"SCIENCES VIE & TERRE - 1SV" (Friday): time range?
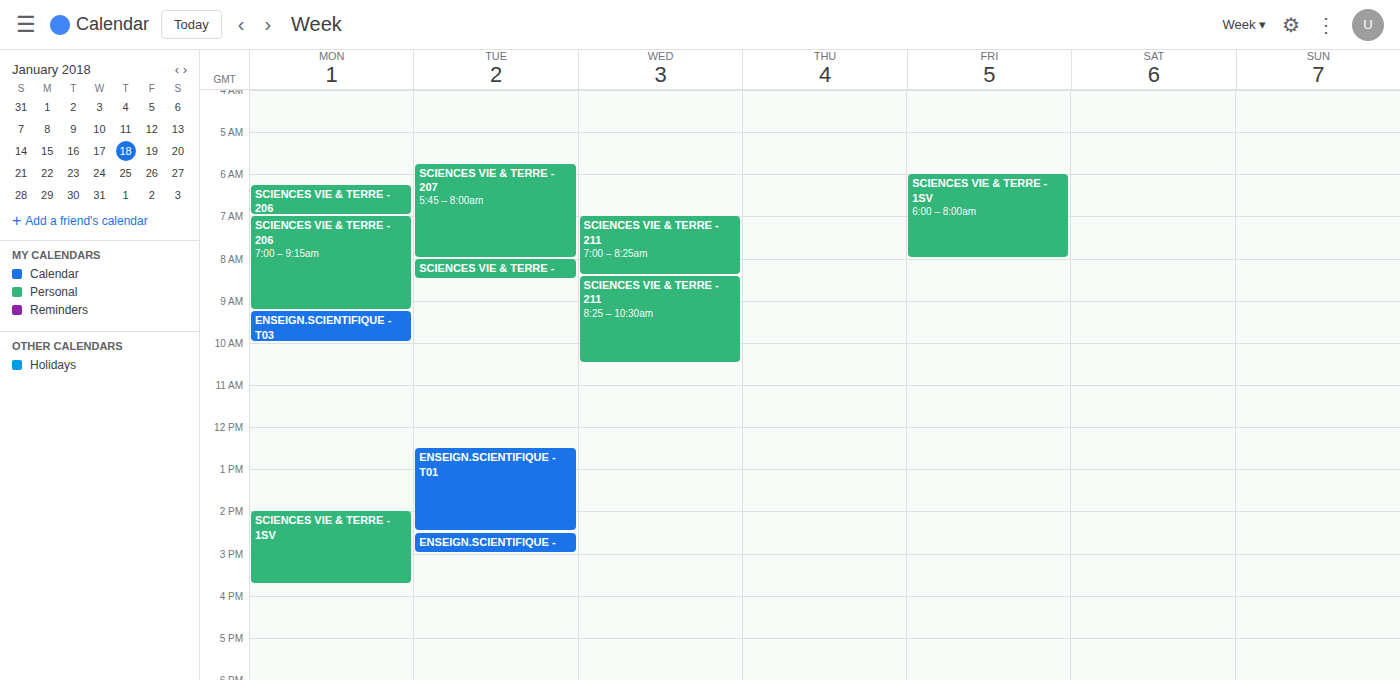
6:00 AM to 8:00 AM